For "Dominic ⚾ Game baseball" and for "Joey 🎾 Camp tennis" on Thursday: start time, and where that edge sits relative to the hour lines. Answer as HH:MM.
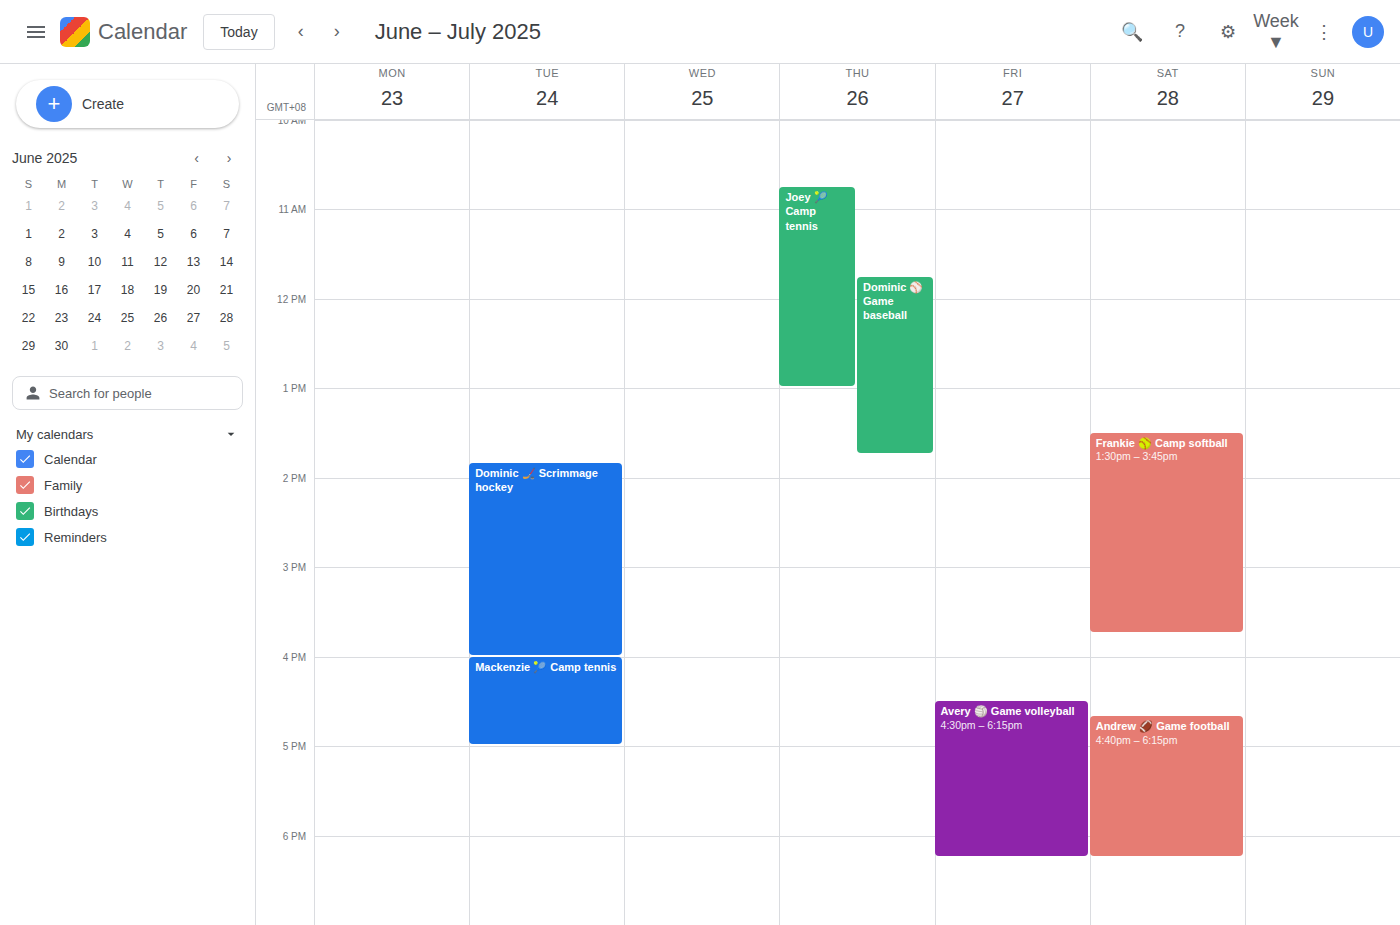
"Dominic ⚾ Game baseball": 11:45, neither: three quarters of the way from the 11:00 line to the 12:00 line. "Joey 🎾 Camp tennis": 10:45, neither: three quarters of the way from the 10:00 line to the 11:00 line.